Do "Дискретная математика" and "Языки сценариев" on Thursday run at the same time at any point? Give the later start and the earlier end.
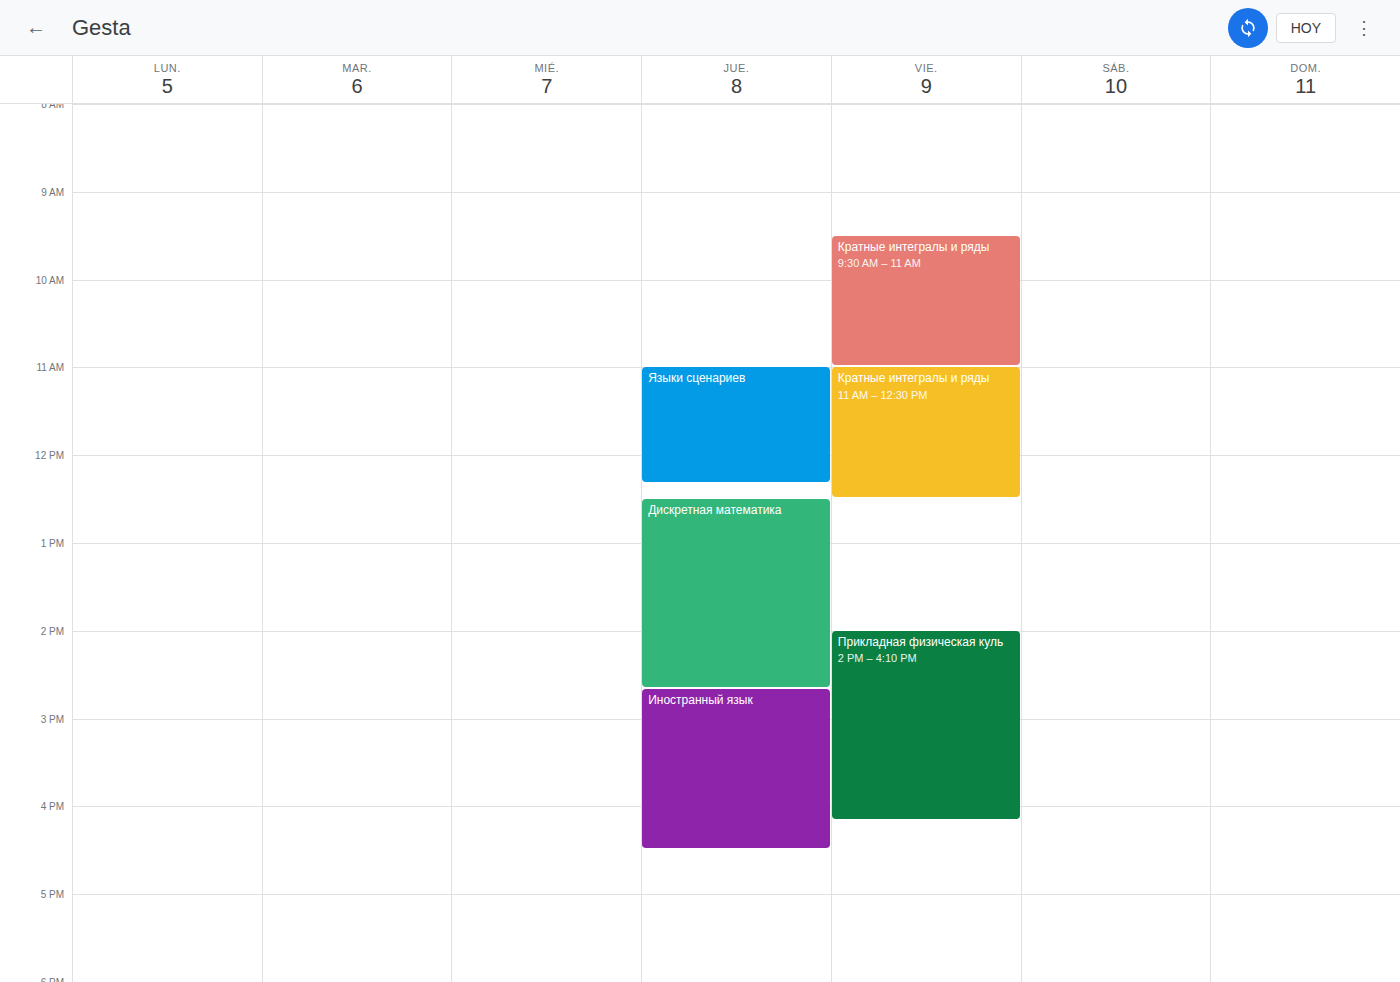
"Языки сценариев" ends at 12:20 PM and "Дискретная математика" starts at 12:30 PM -- no overlap.